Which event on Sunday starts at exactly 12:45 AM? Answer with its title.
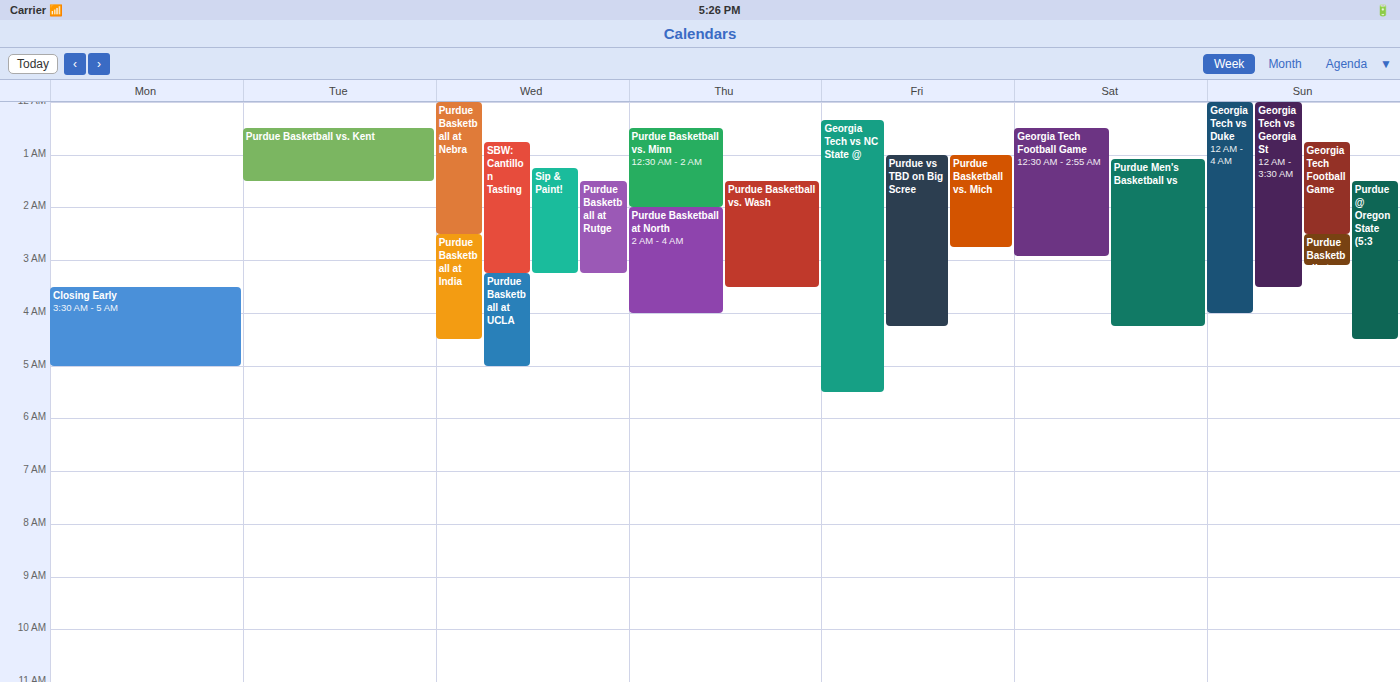
"Georgia Tech Football Game"